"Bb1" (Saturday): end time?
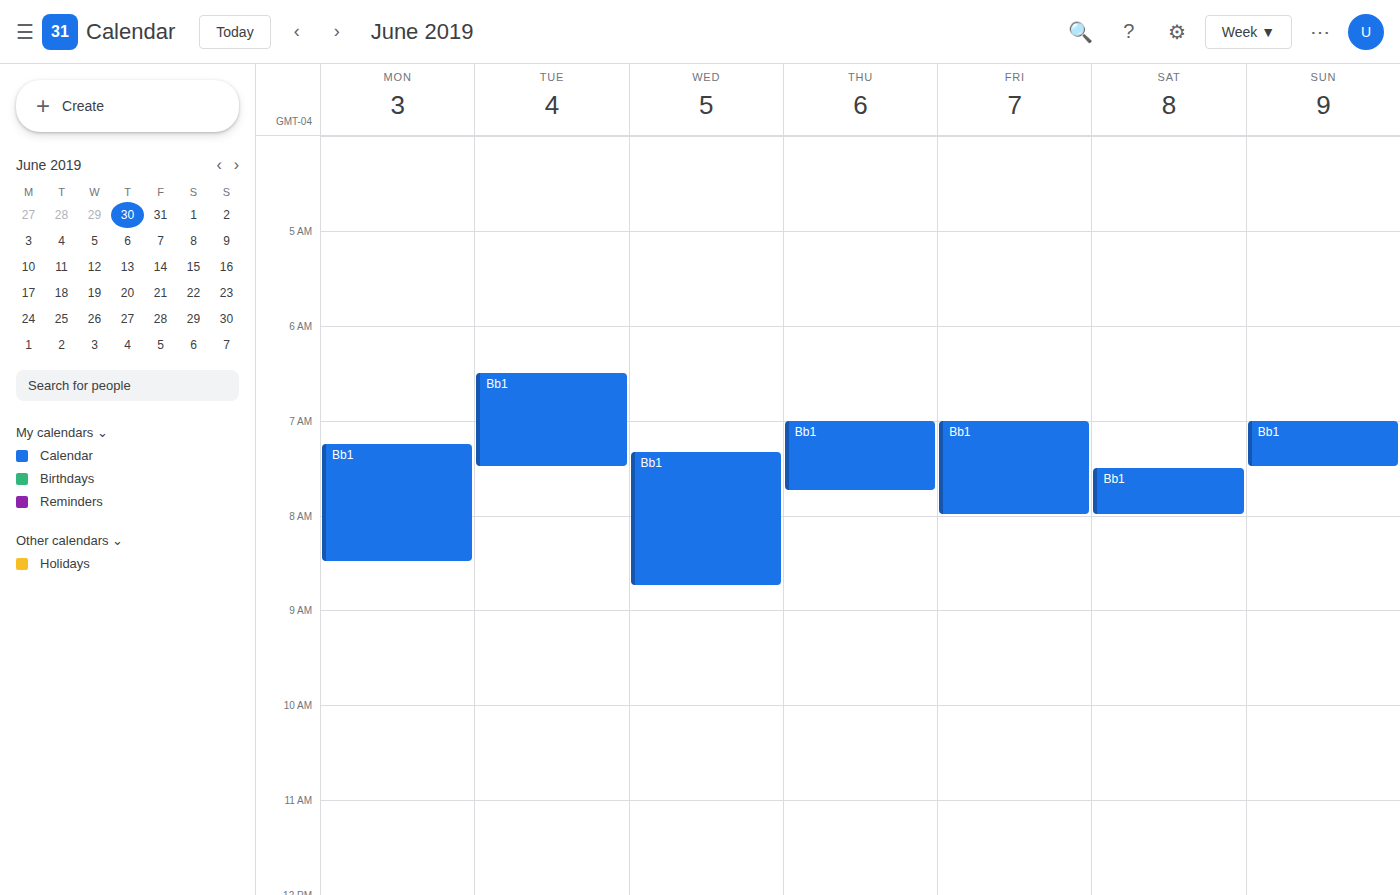
8:00 AM